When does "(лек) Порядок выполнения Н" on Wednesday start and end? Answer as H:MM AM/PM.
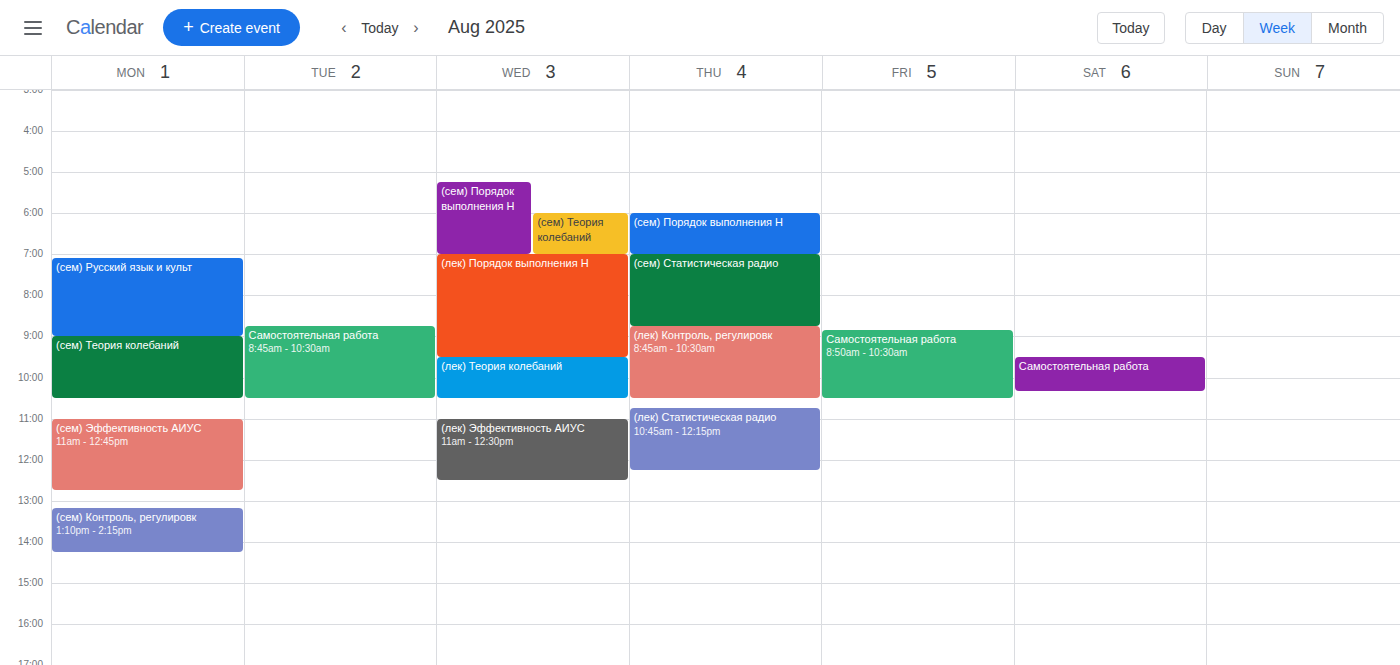
7:00 AM to 9:30 AM